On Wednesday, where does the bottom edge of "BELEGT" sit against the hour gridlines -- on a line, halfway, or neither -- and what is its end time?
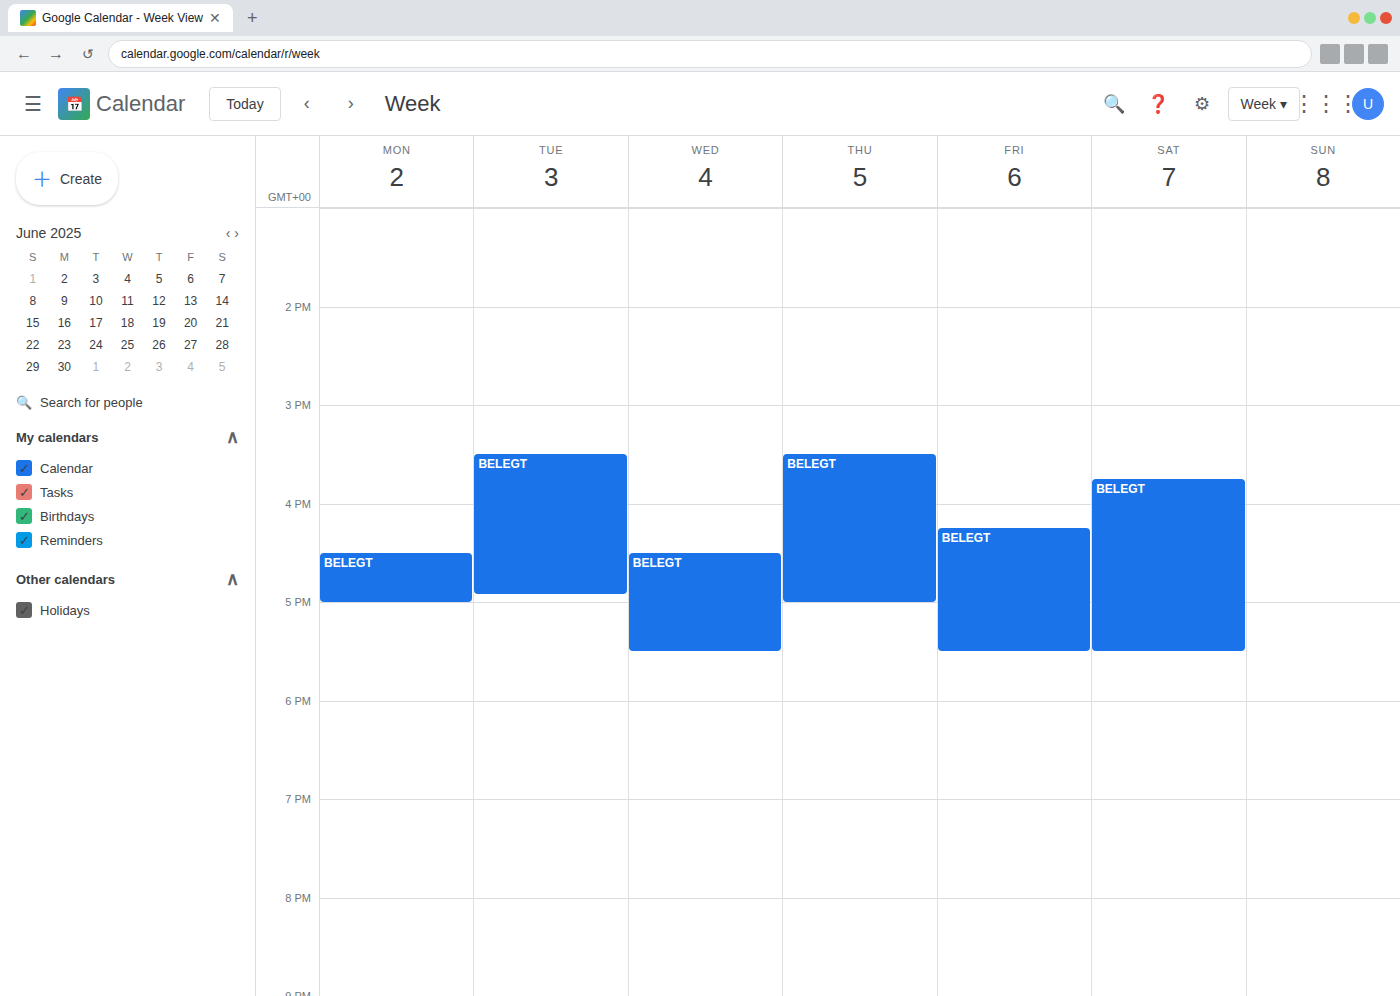
5:30 PM -- halfway between the 5 PM and 6 PM lines.